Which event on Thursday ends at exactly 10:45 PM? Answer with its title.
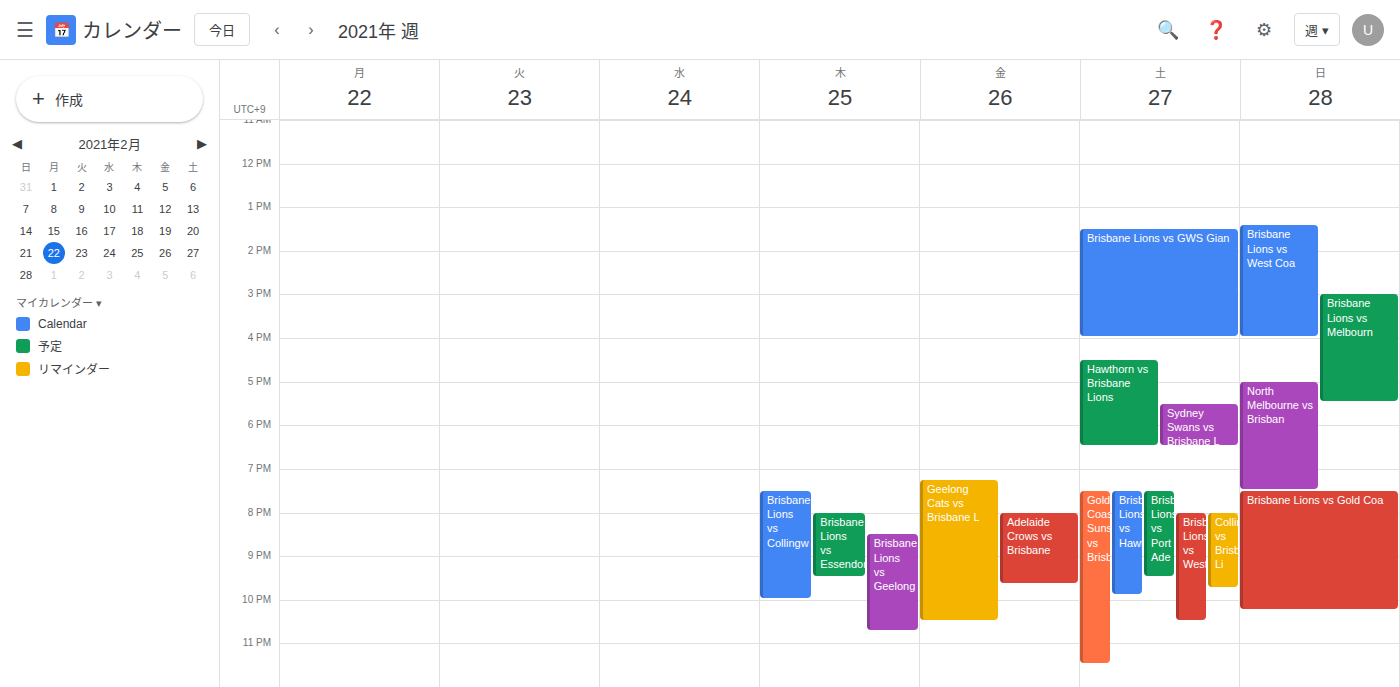
"Brisbane Lions vs Geelong"